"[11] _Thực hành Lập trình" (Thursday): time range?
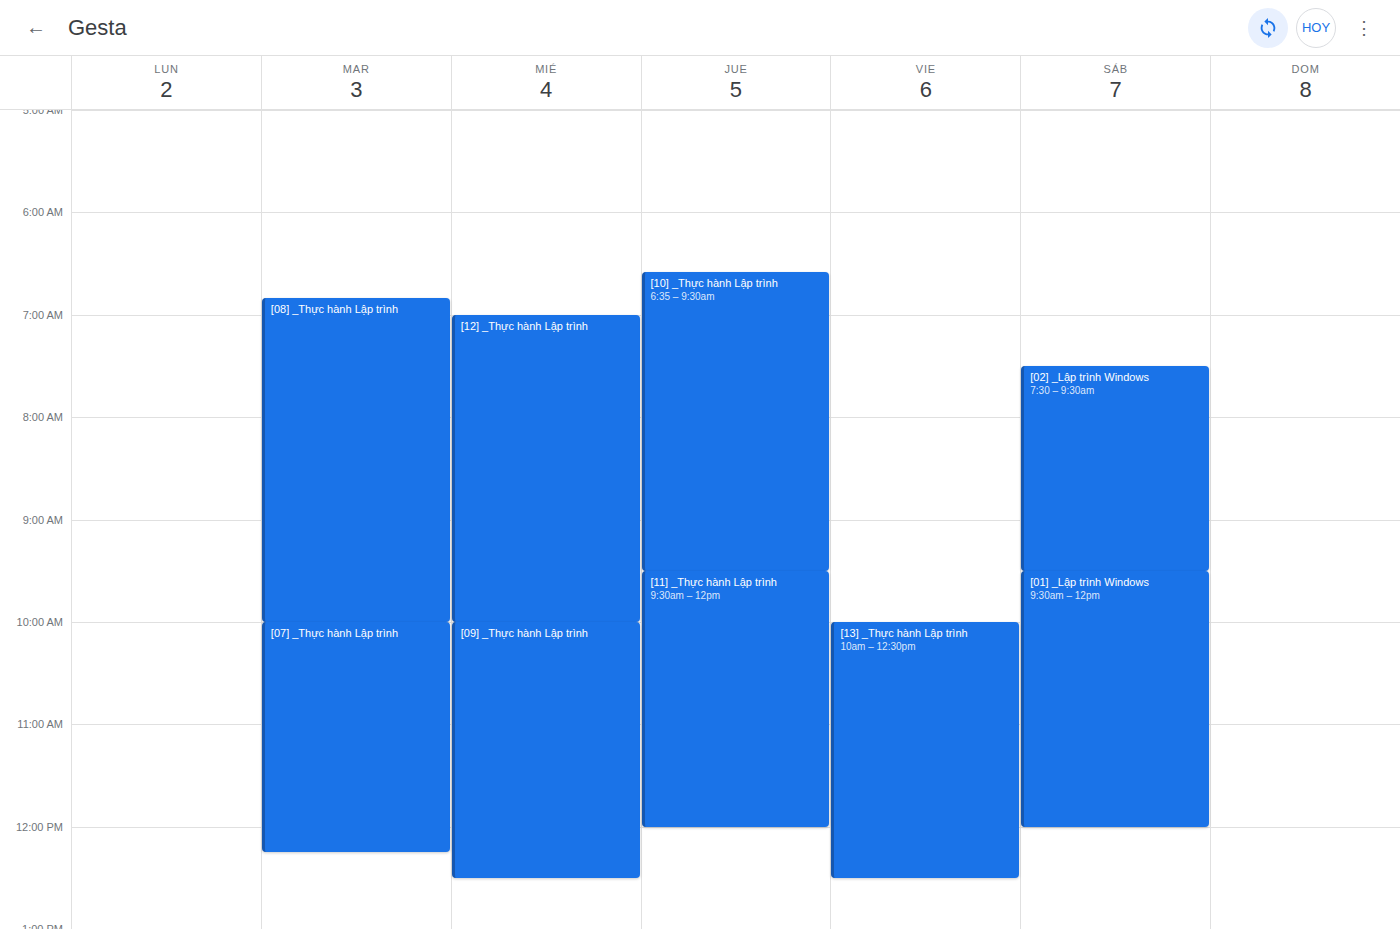
9:30 AM to 12:00 PM